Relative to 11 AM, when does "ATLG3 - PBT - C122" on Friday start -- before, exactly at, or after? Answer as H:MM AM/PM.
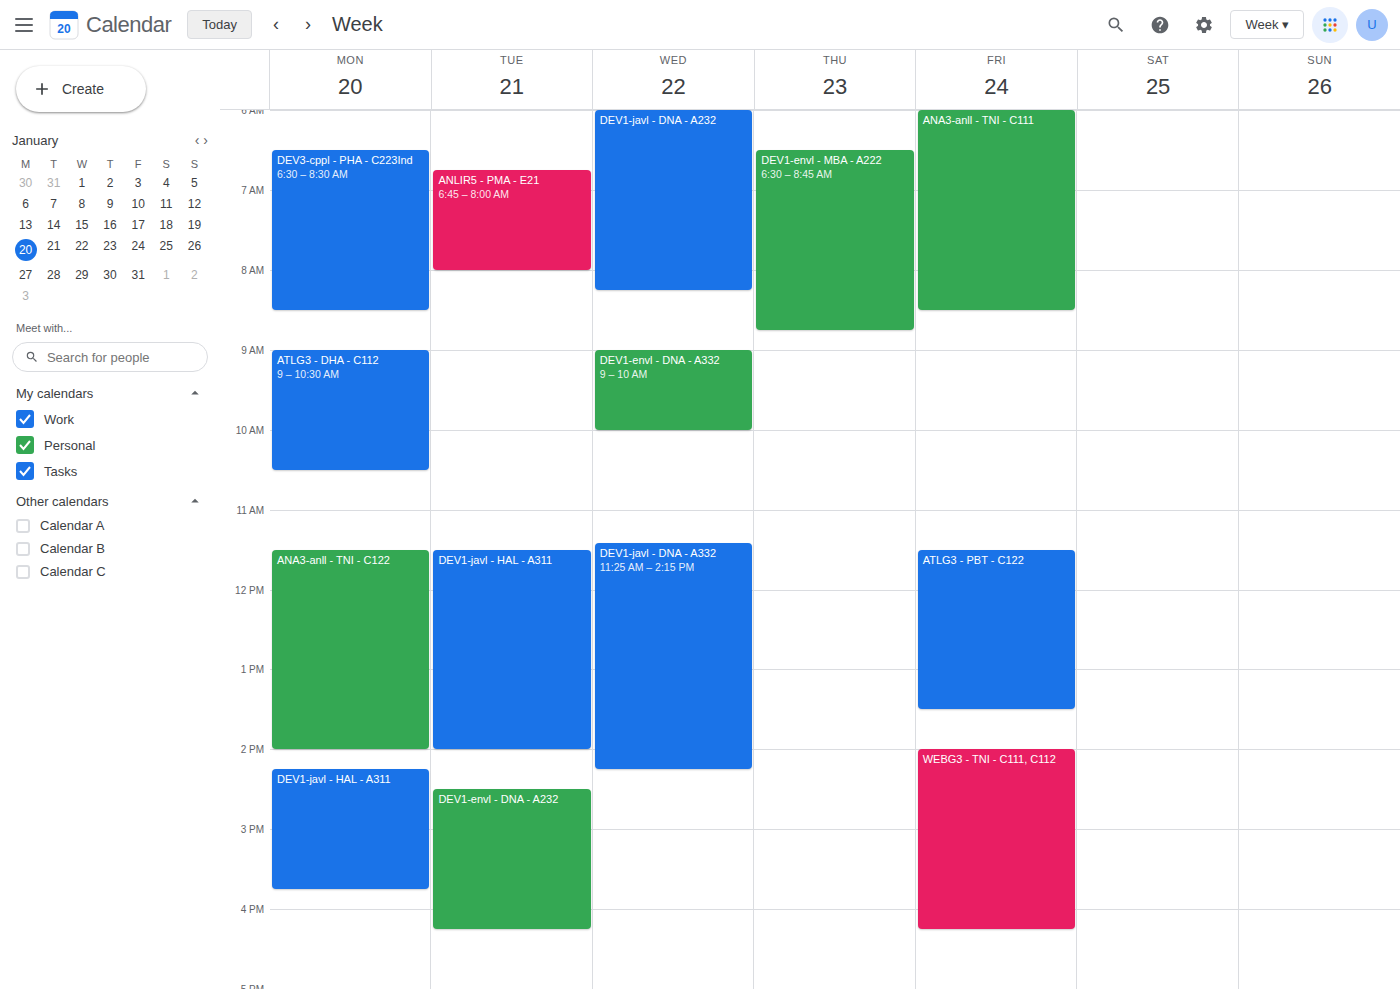
11:30 AM -- after 11 AM, 30 minutes below the 11 AM line.